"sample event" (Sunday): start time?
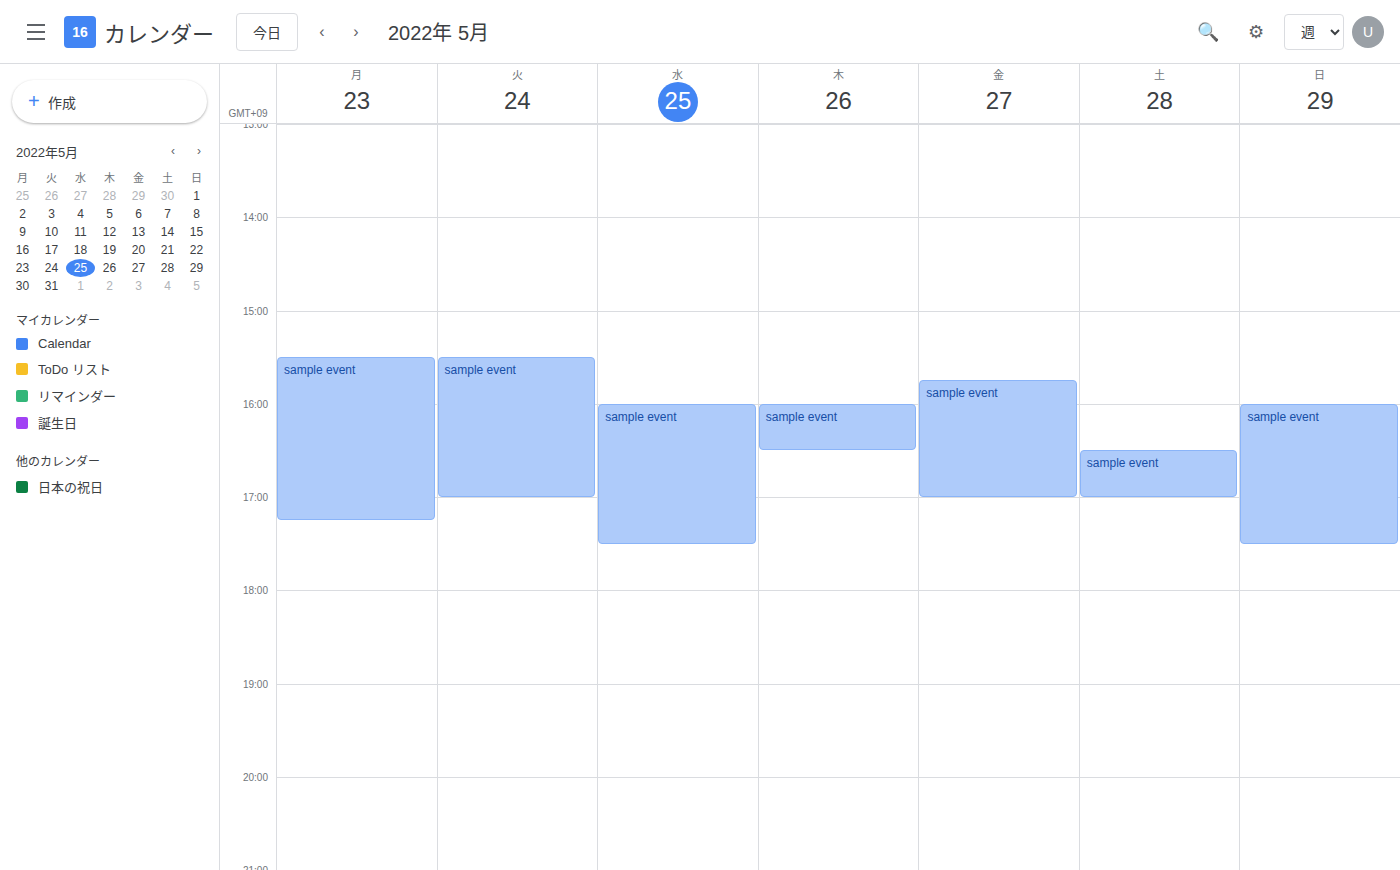
4:00 PM